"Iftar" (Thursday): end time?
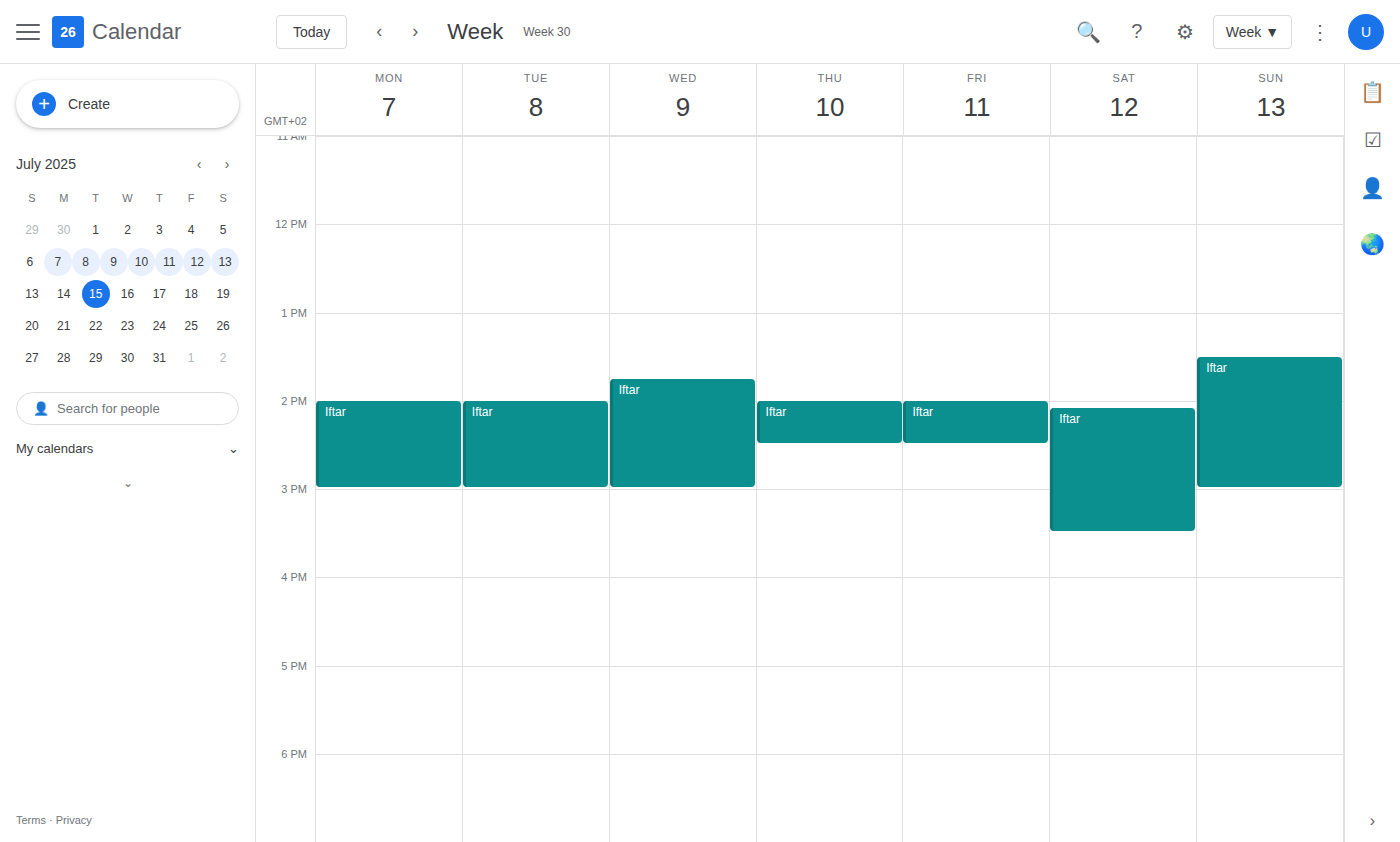
2:30 PM